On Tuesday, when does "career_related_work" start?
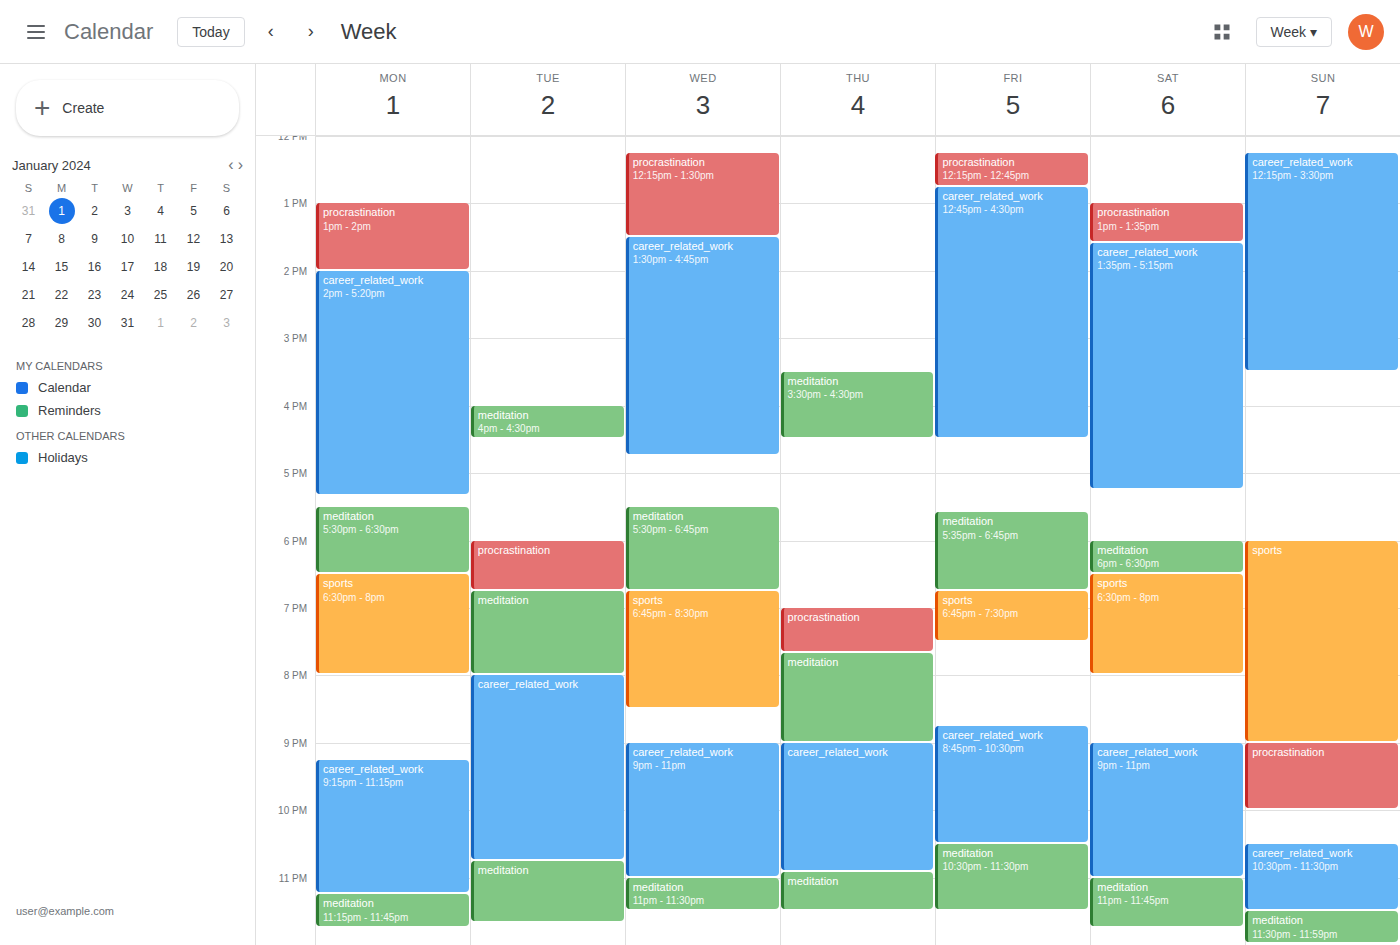
8:00 PM